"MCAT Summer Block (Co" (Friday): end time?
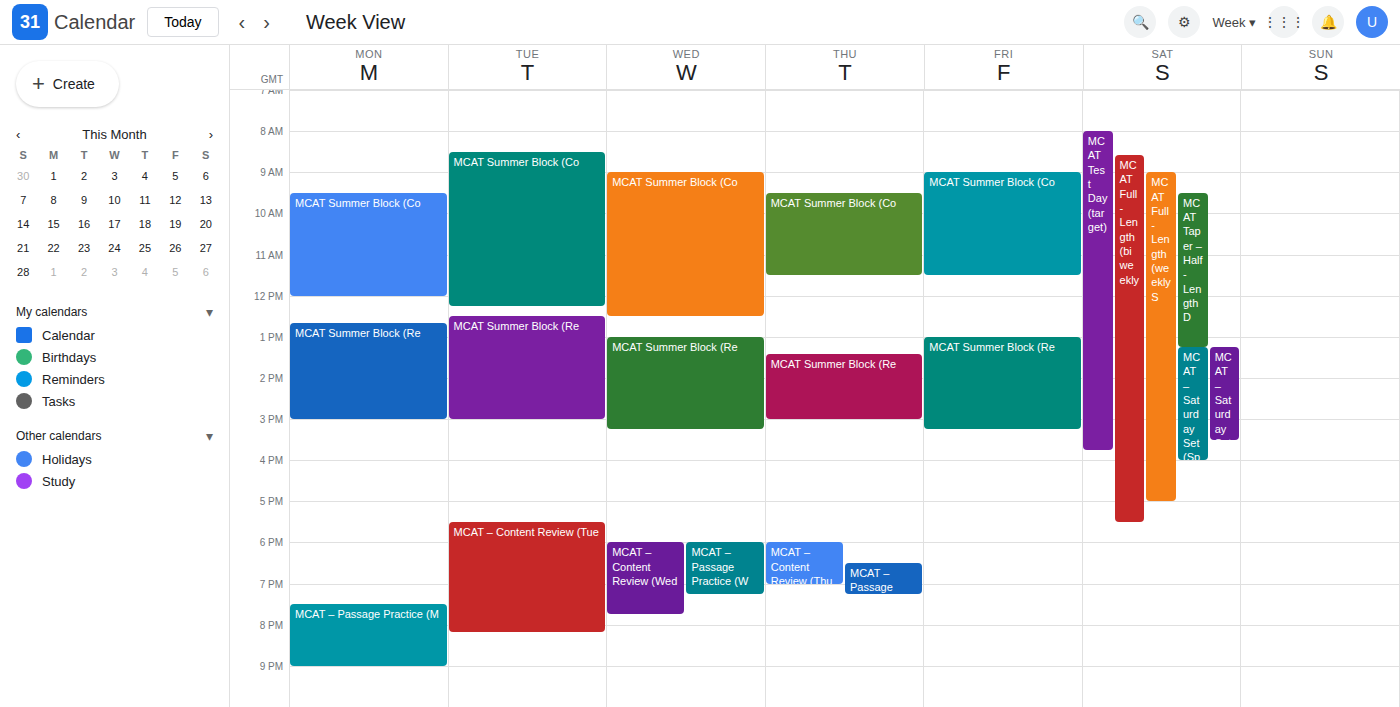
11:30